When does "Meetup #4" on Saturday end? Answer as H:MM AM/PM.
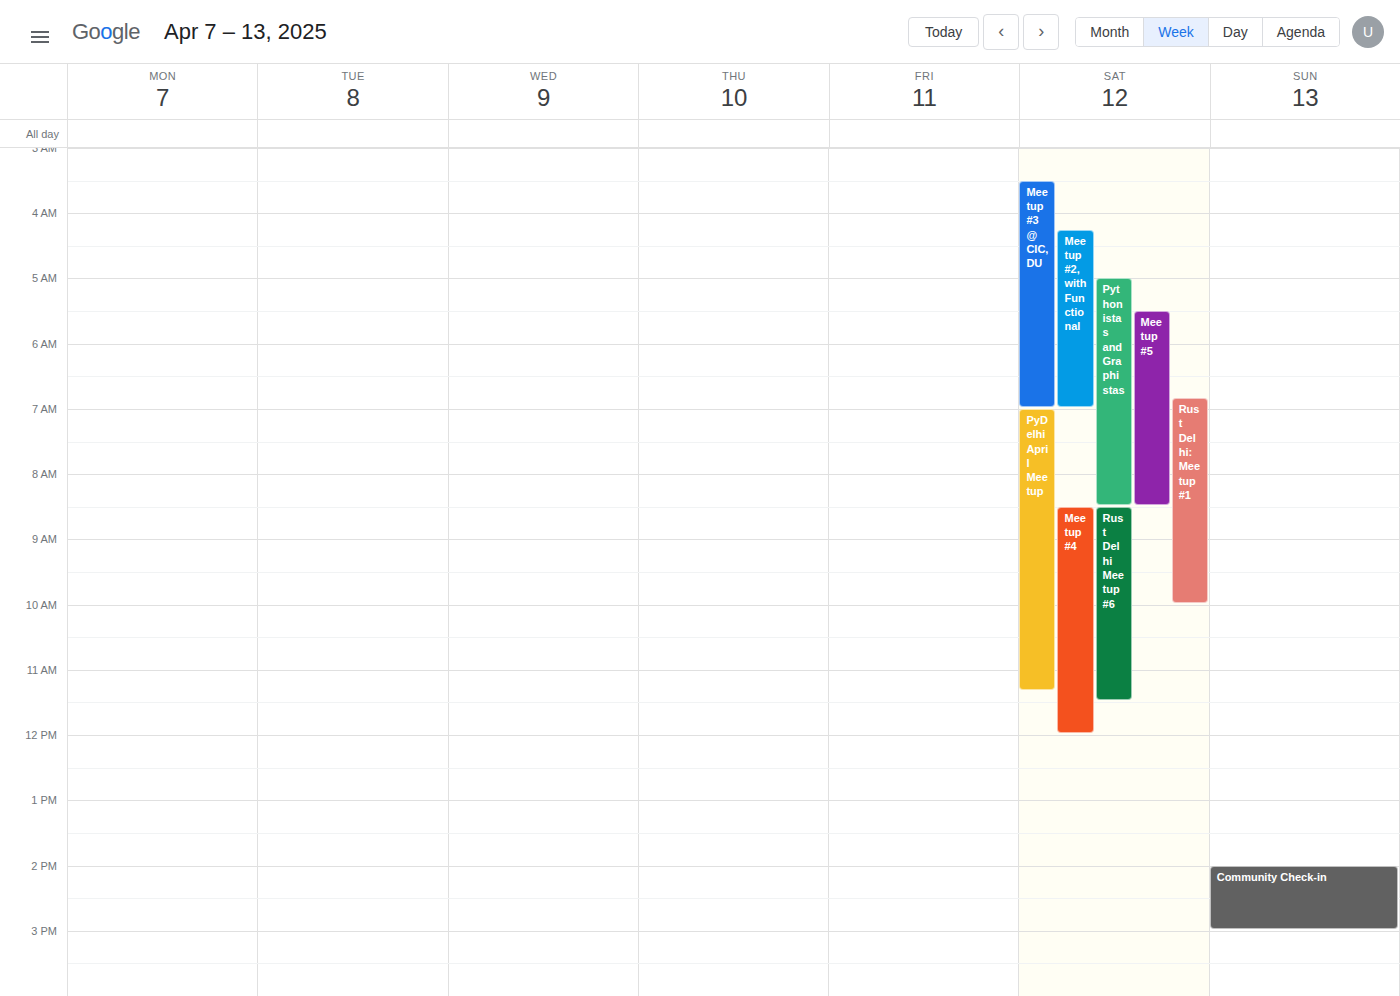
12:00 PM